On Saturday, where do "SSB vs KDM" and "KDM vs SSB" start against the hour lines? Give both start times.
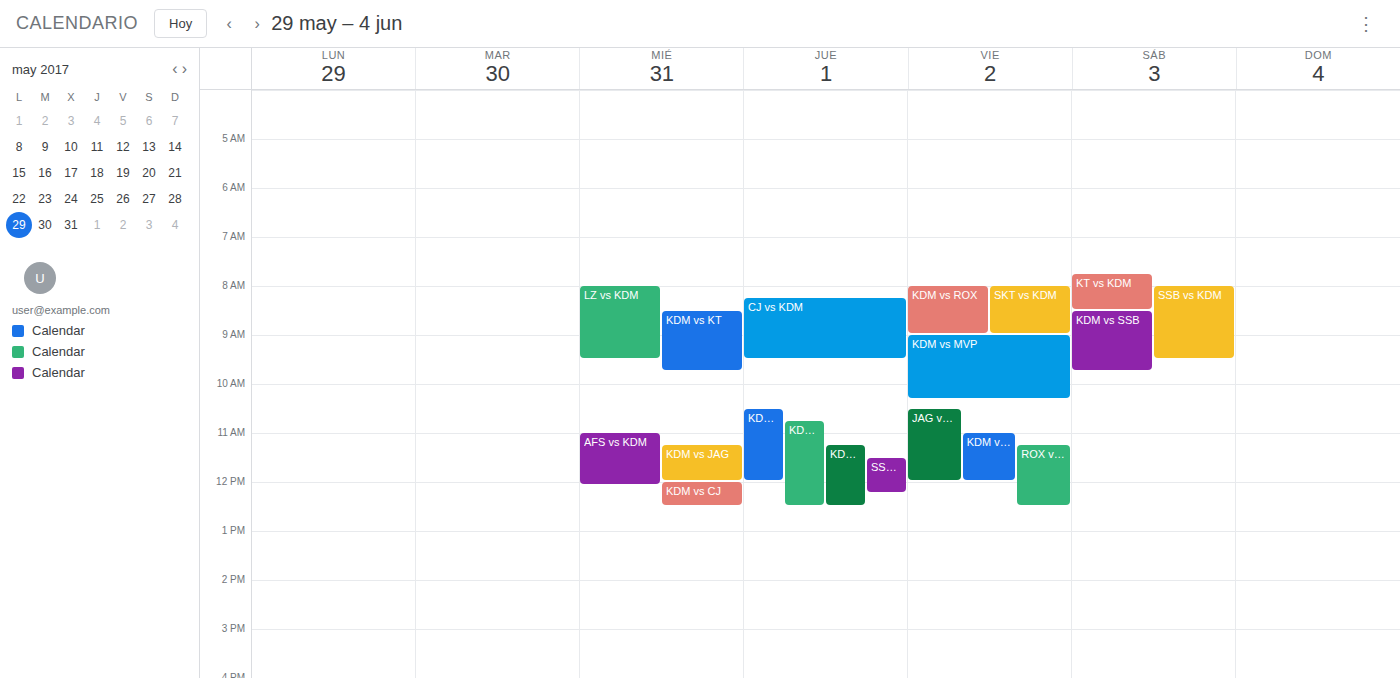
"SSB vs KDM": 8:00 AM, exactly on the 8 AM line. "KDM vs SSB": 8:30 AM, halfway between the 8 AM and 9 AM lines.